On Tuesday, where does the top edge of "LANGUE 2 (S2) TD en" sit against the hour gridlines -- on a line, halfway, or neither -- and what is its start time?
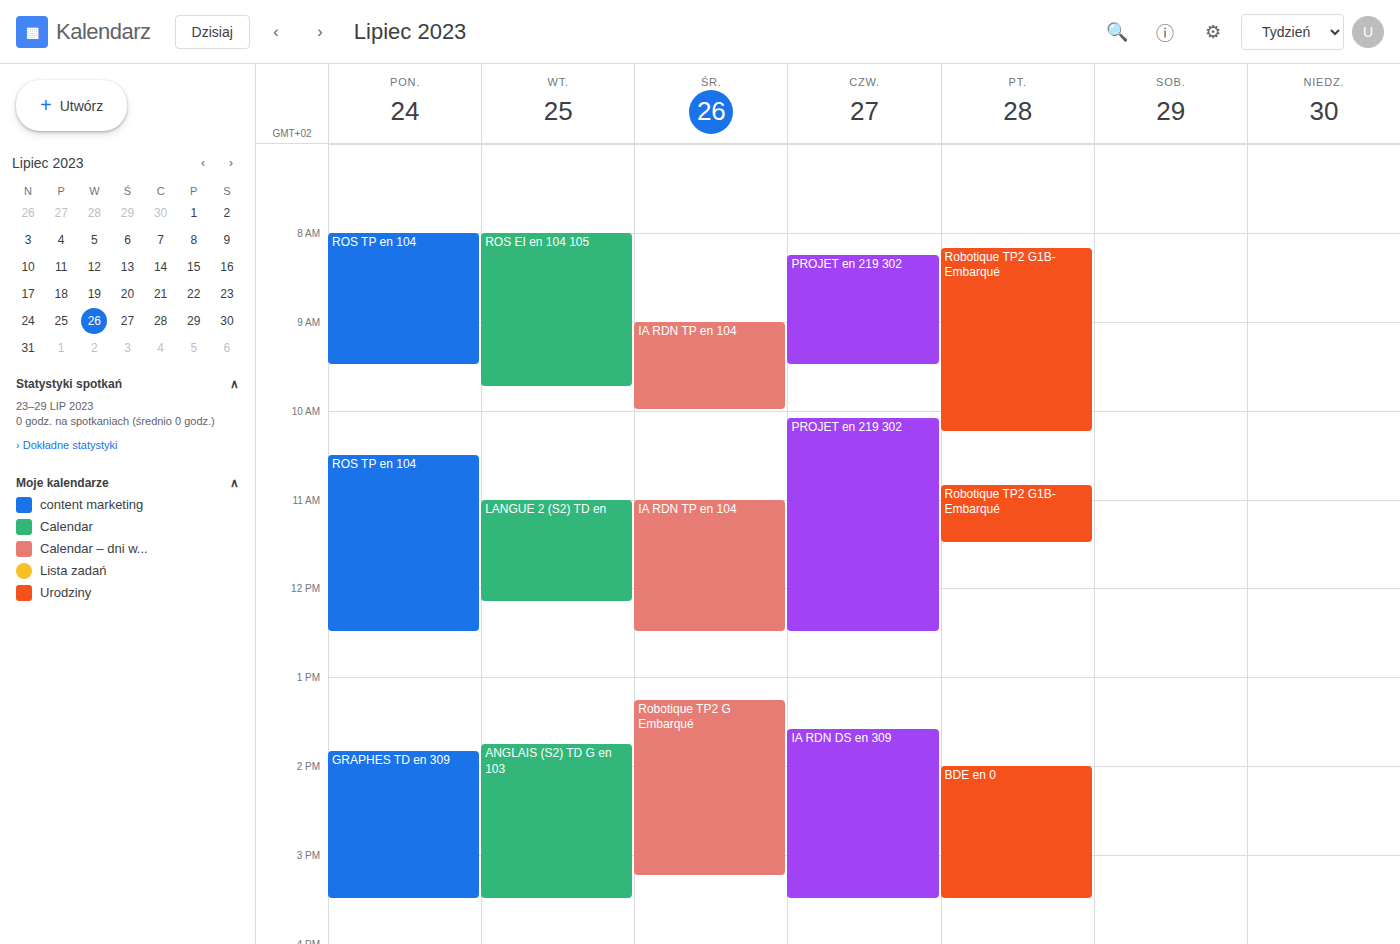
11:00 AM -- exactly on the 11 AM line.